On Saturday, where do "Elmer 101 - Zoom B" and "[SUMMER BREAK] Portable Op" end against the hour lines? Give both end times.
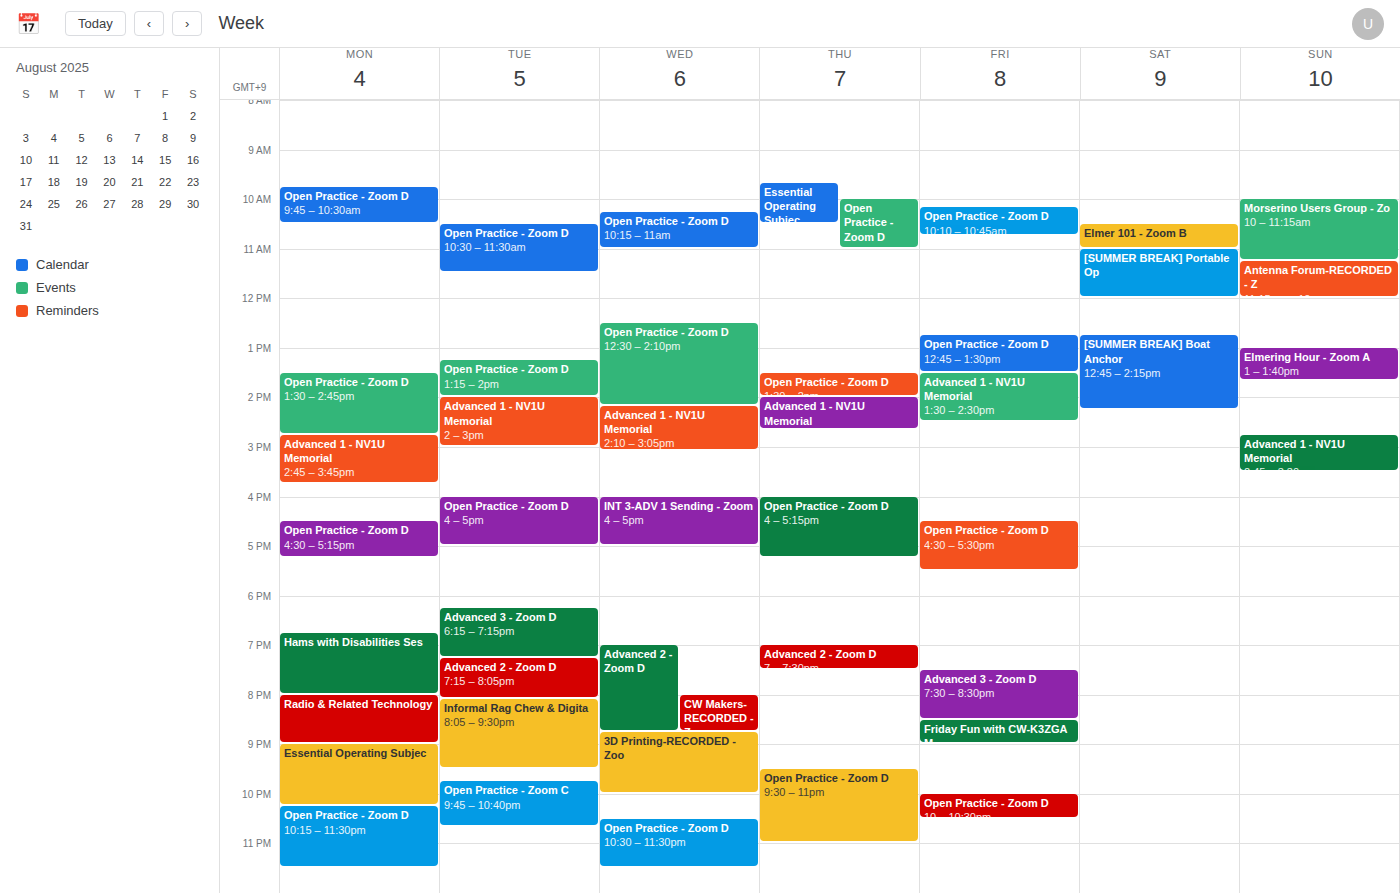
"Elmer 101 - Zoom B": 11:00 AM, exactly on the 11 AM line. "[SUMMER BREAK] Portable Op": 12:00 PM, exactly on the 12 PM line.